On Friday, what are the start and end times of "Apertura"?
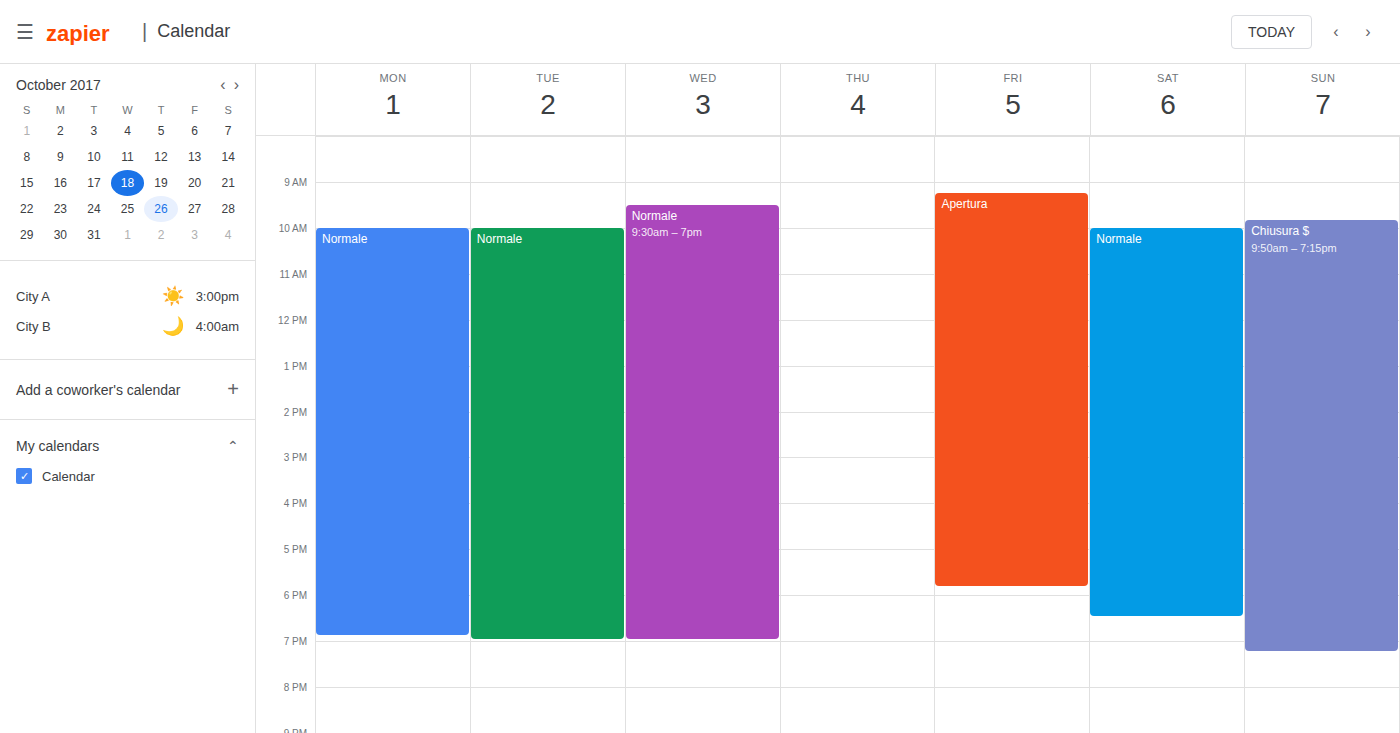
9:15 AM to 5:50 PM